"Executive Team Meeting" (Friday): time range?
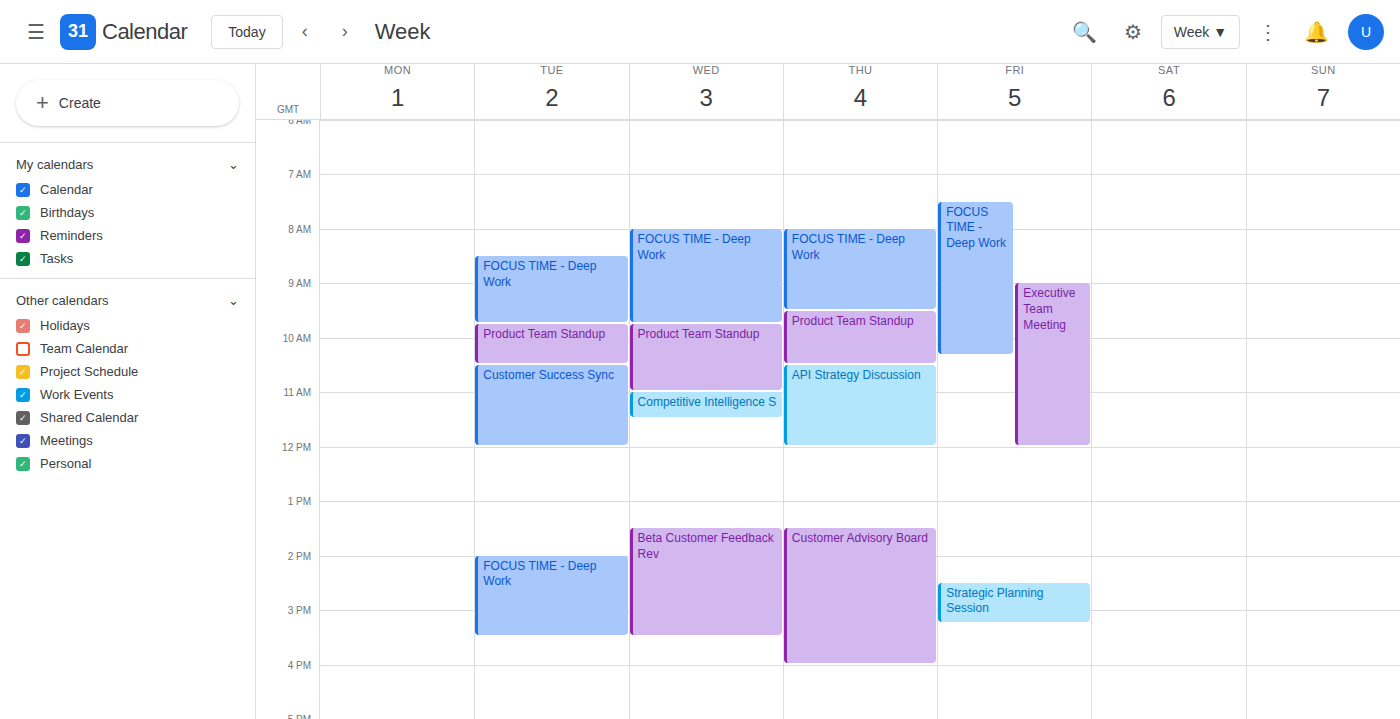
9:00 AM to 12:00 PM